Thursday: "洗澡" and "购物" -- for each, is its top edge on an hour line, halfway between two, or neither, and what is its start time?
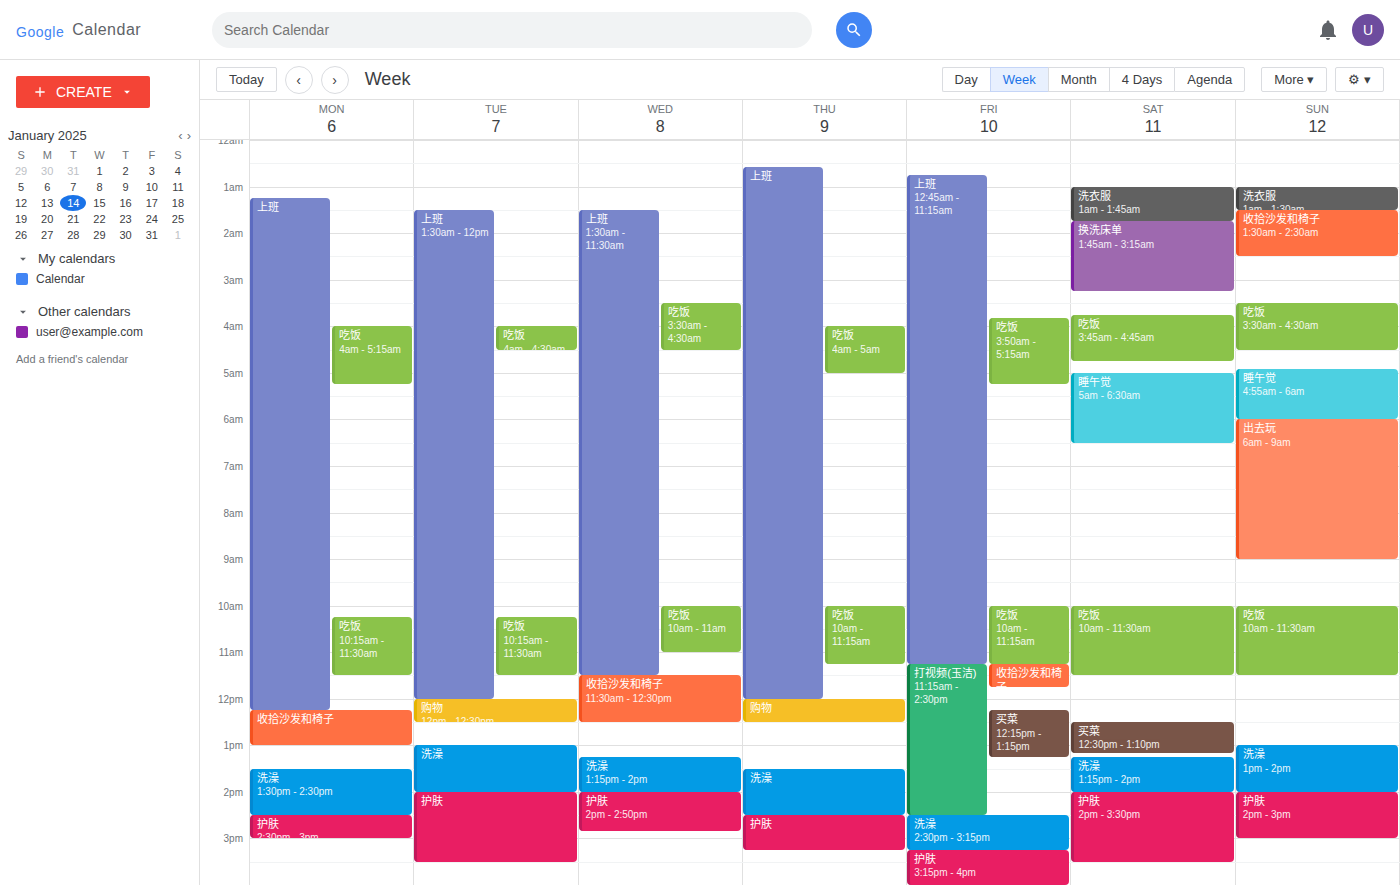
"洗澡": 1:30 PM, halfway between the 1 PM and 2 PM lines. "购物": 12:00 PM, exactly on the 12 PM line.